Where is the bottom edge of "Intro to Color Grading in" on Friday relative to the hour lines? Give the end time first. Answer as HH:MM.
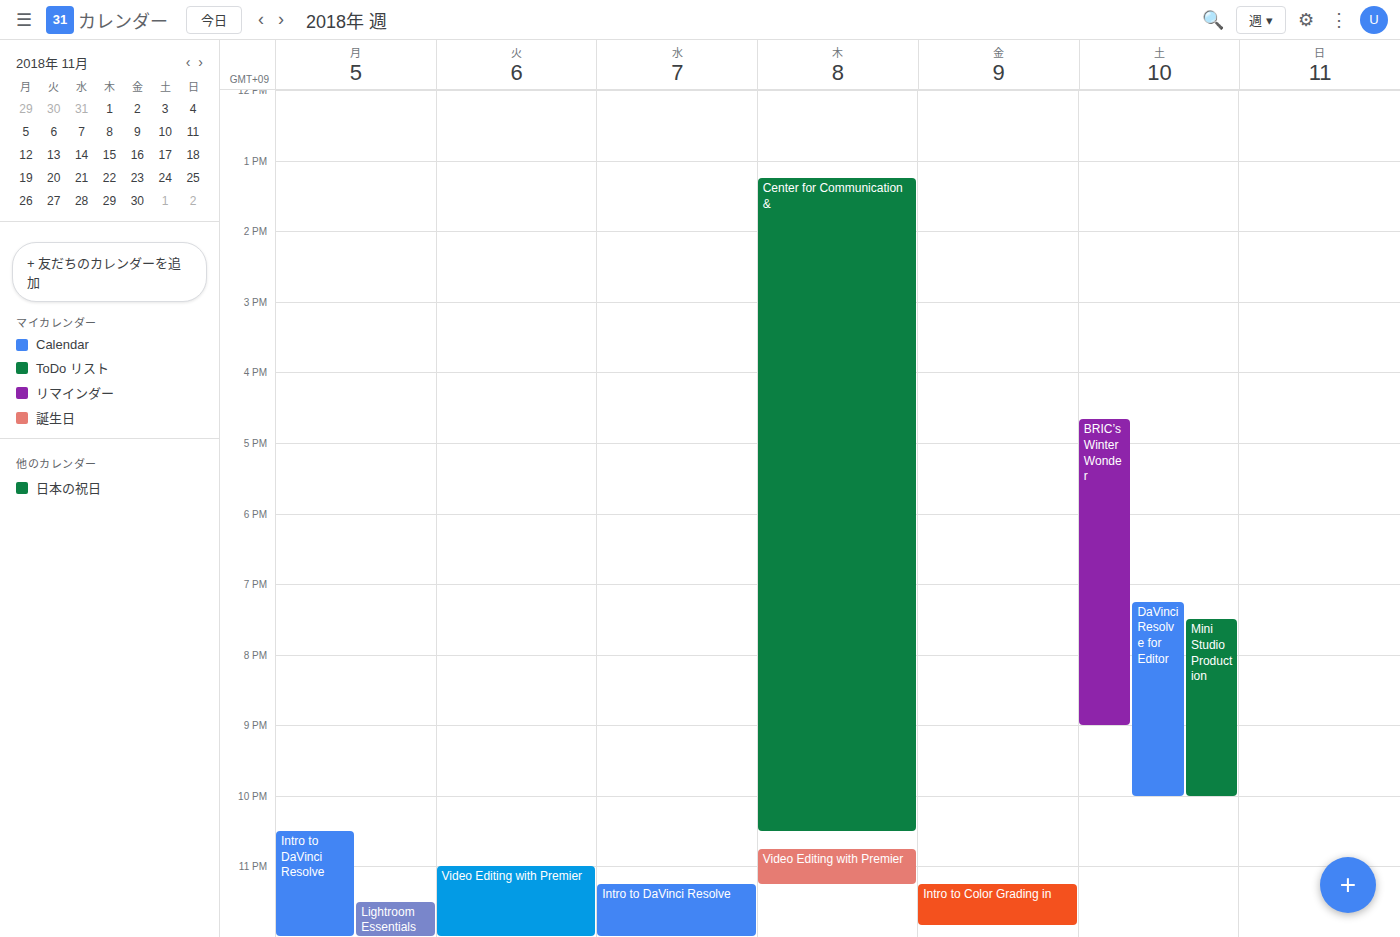
23:50 -- neither: 50 minutes below the 23:00 line and 10 minutes above the 24:00 line.